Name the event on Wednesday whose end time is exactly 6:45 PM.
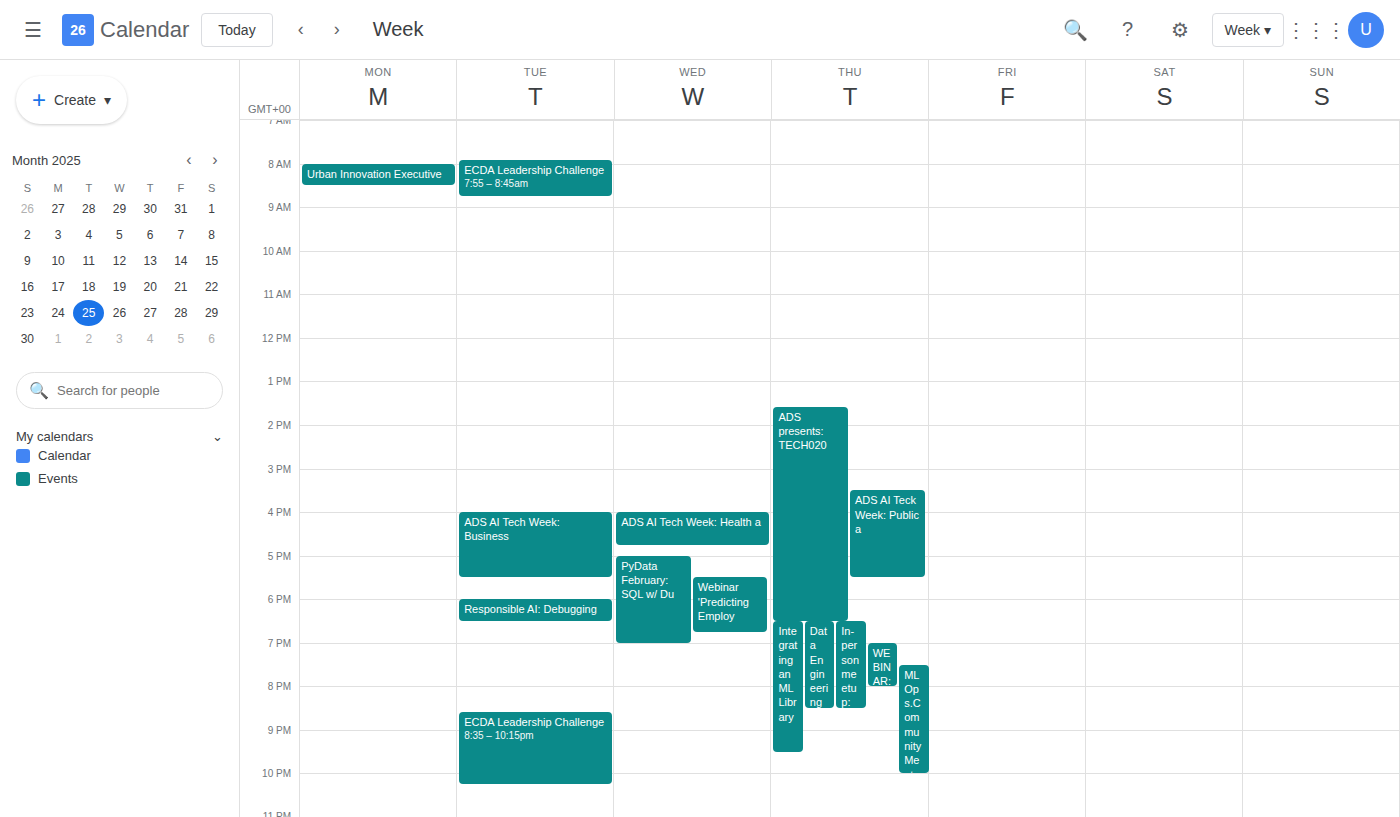
"Webinar 'Predicting Employ"